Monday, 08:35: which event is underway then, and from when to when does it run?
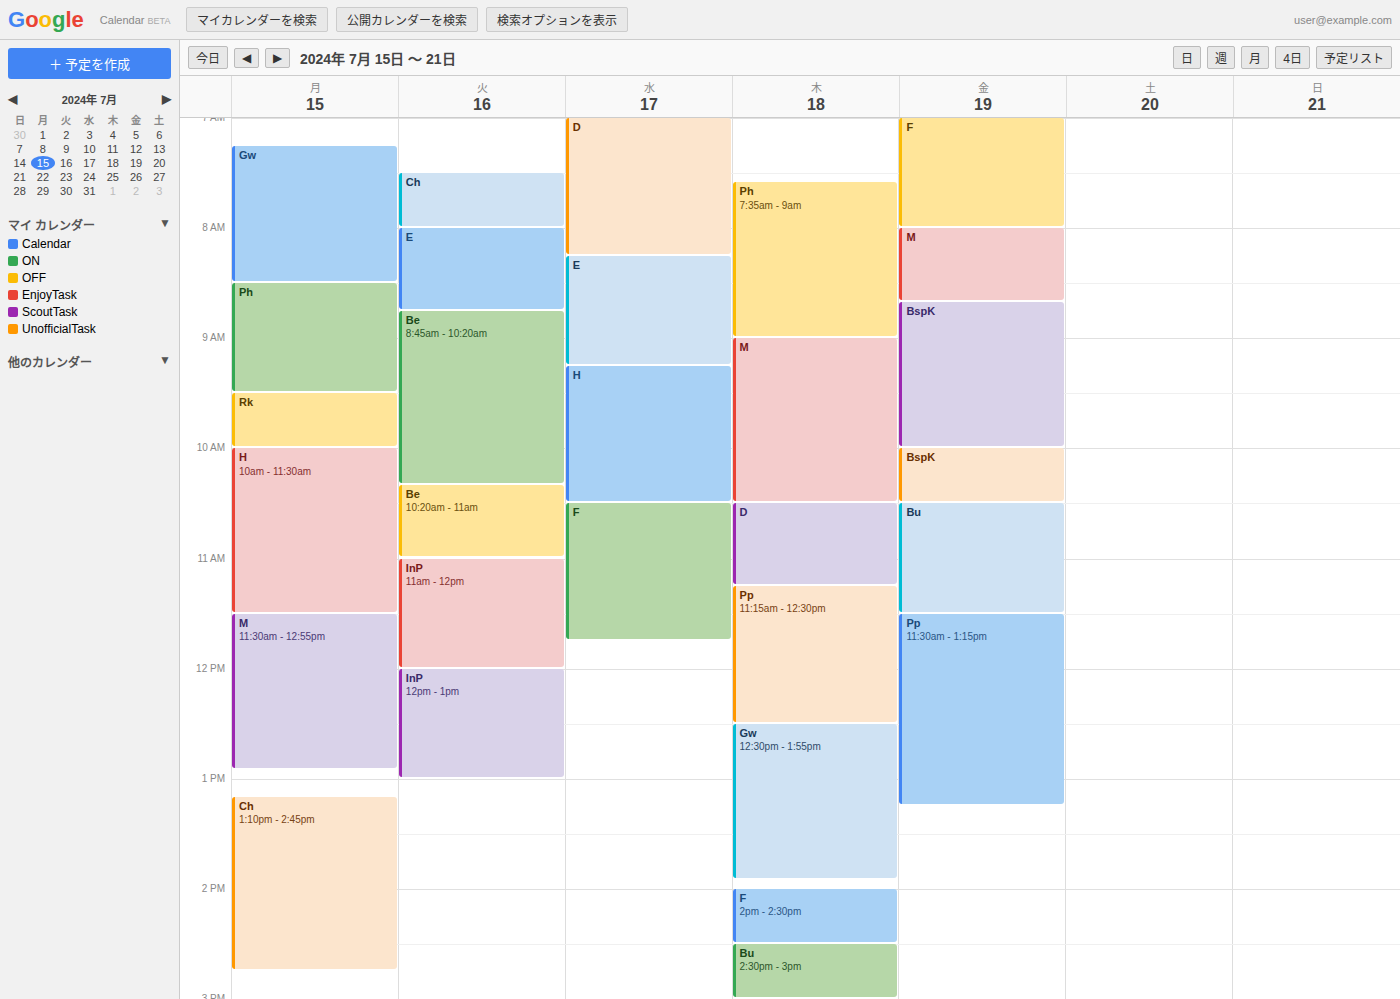
"Ph", 08:30 to 09:30